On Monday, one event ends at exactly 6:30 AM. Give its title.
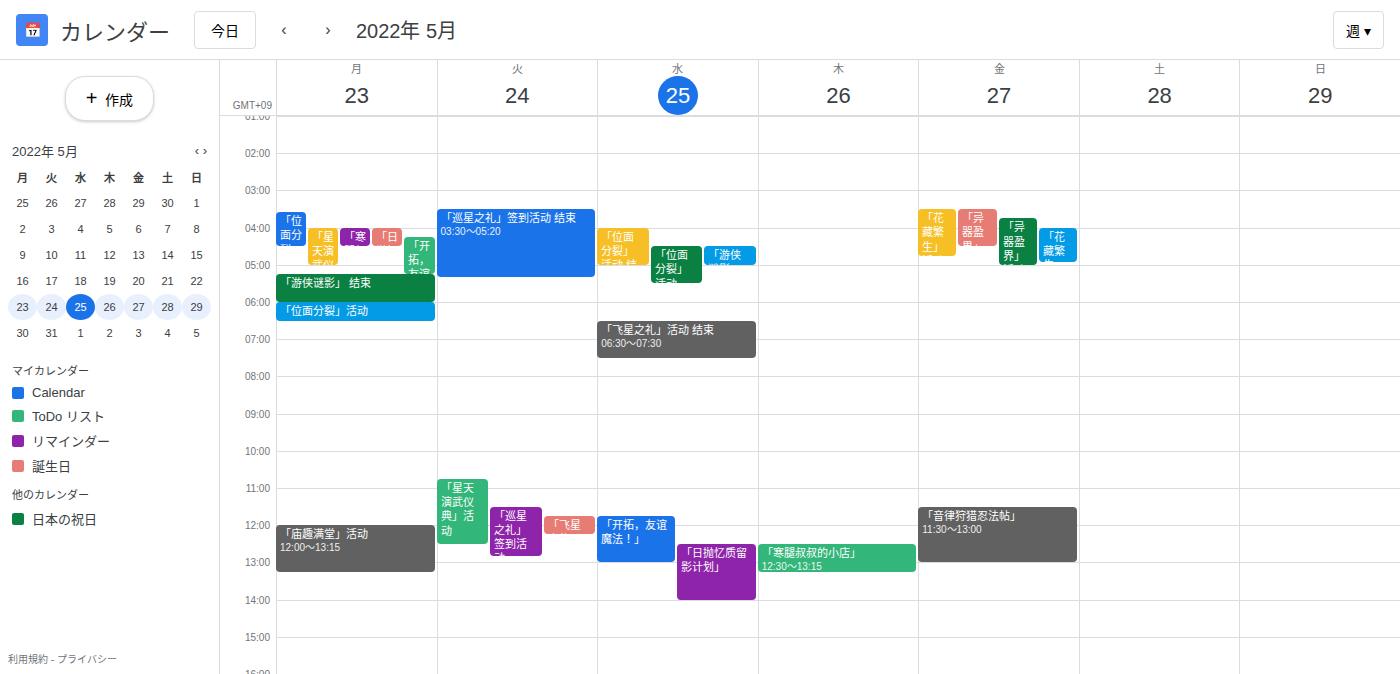
"「位面分裂」活动"